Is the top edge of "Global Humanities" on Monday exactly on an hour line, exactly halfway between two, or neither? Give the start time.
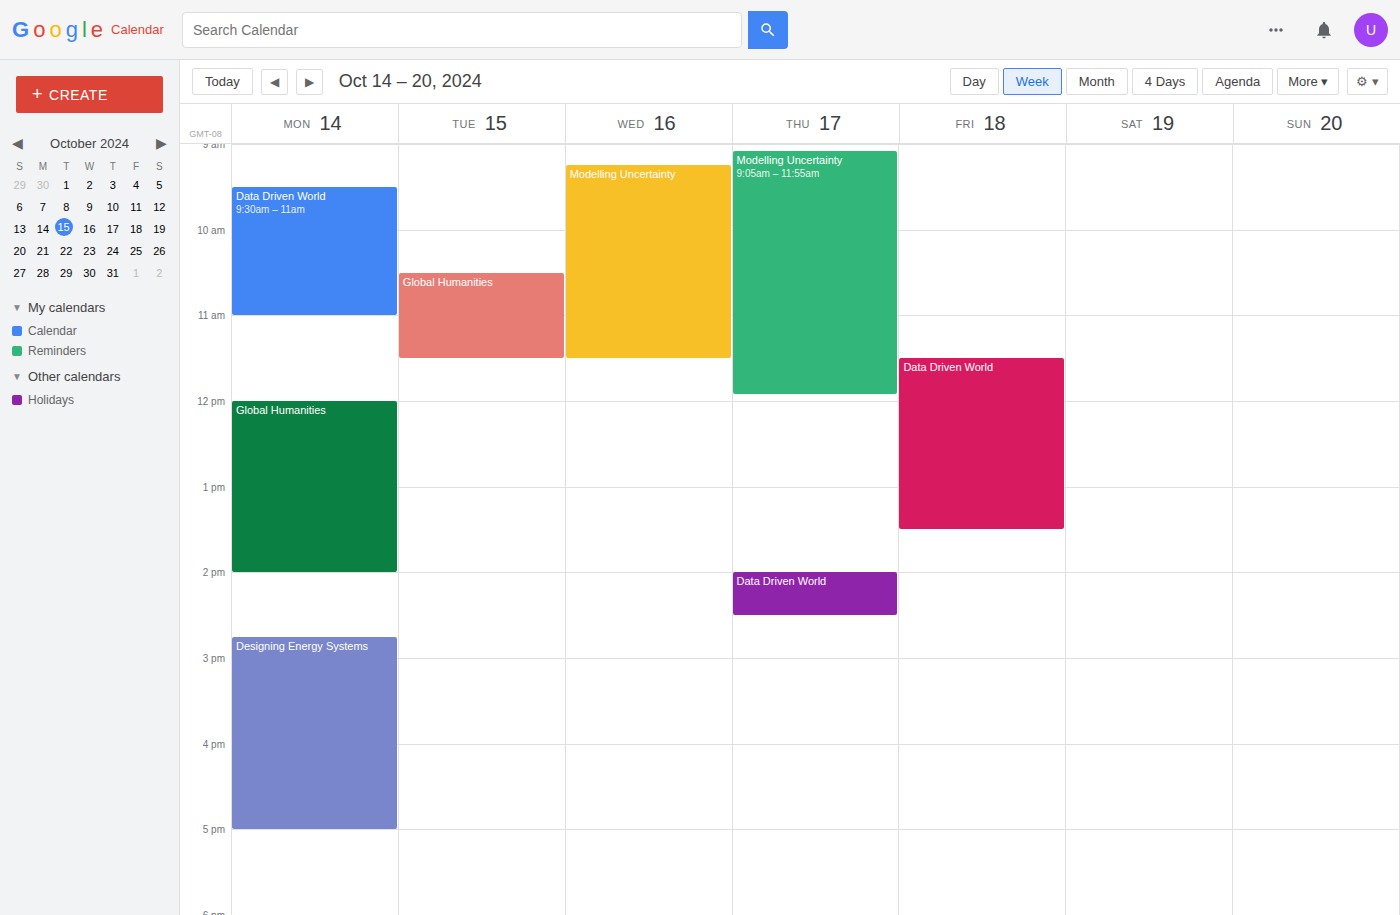
12:00 PM -- exactly on the 12 PM line.